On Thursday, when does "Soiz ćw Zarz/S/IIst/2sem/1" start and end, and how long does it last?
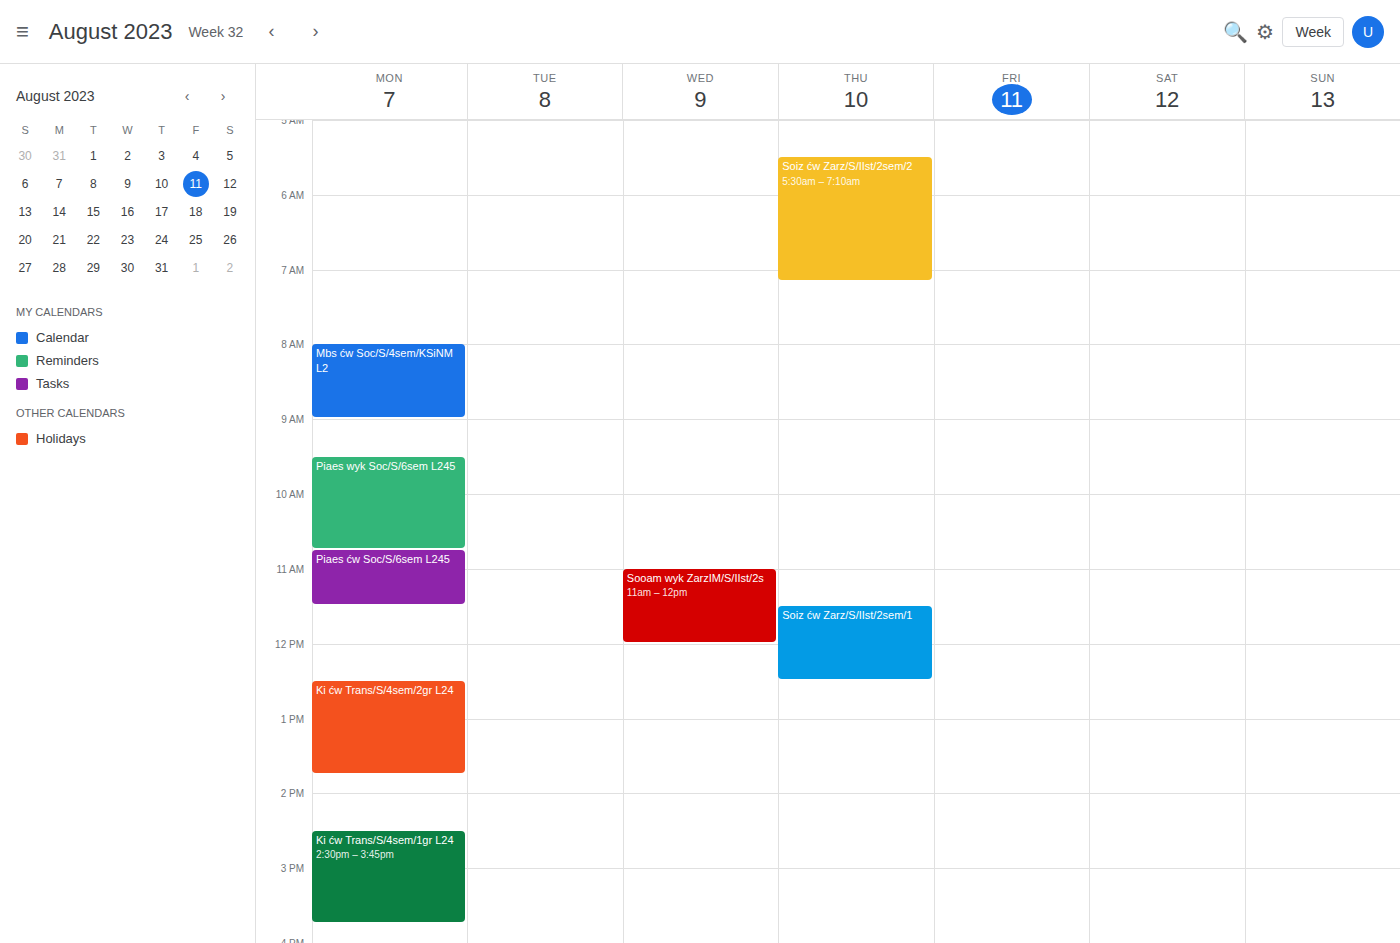
11:30 AM to 12:30 PM, 1 hour